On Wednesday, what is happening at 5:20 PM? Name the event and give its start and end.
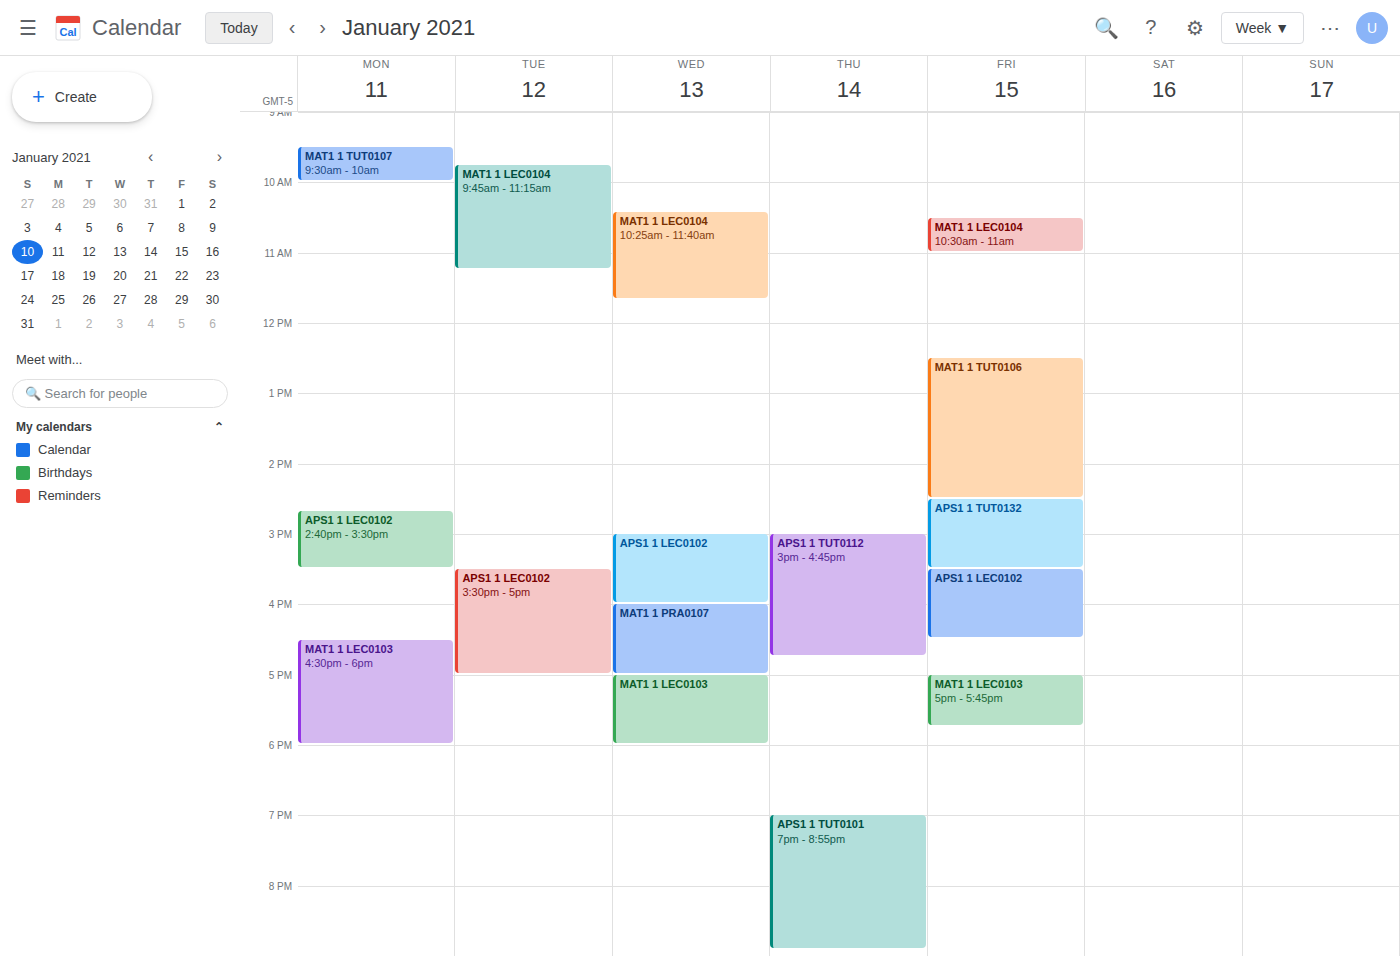
"MAT1 1 LEC0103", 5:00 PM to 6:00 PM